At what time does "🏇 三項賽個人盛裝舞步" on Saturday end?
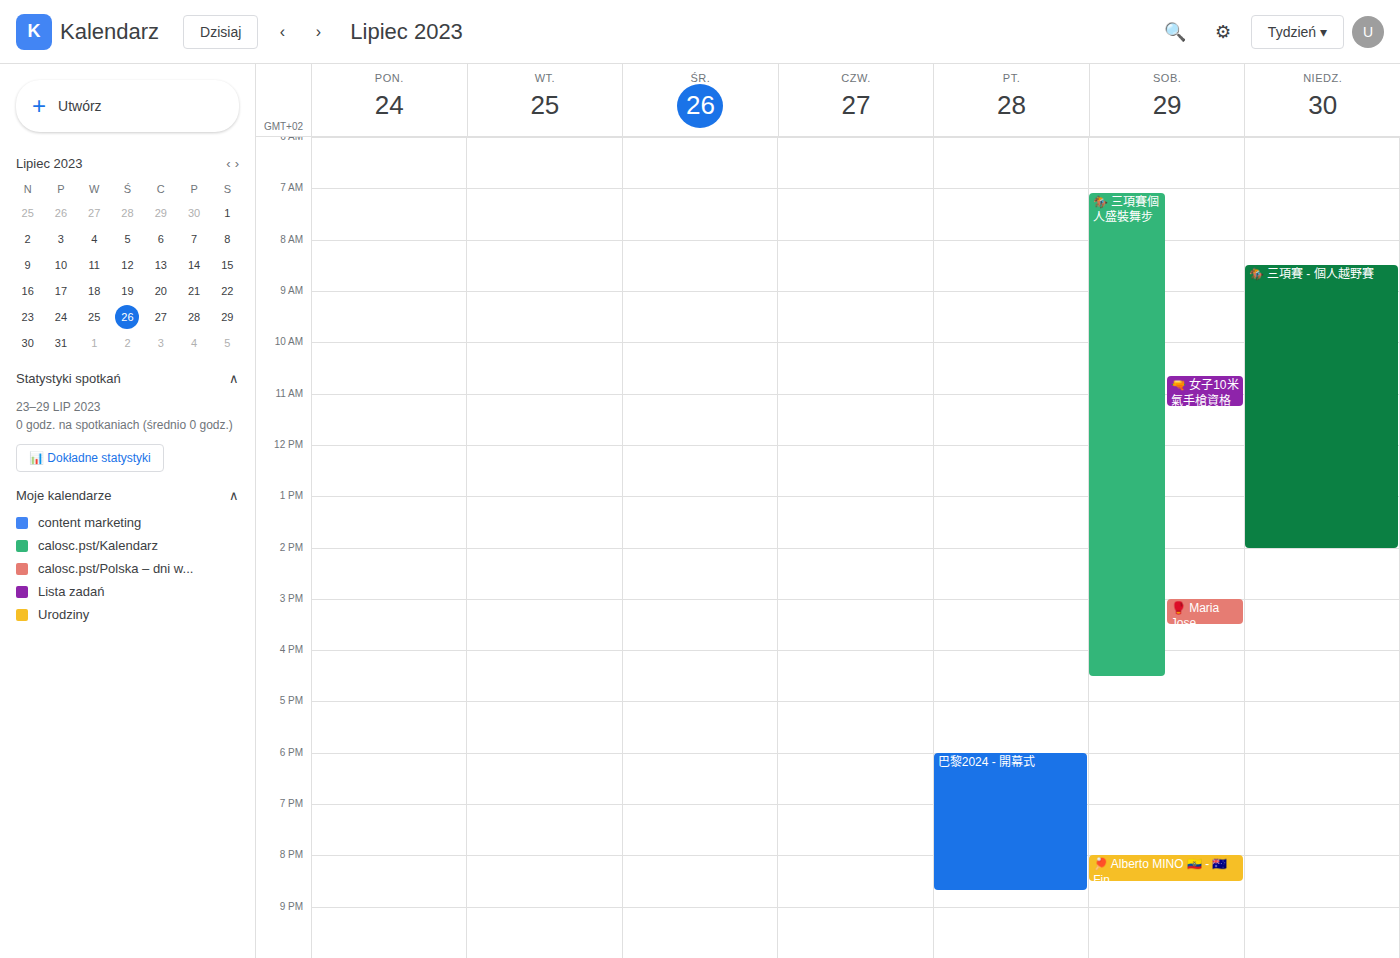
4:30 PM